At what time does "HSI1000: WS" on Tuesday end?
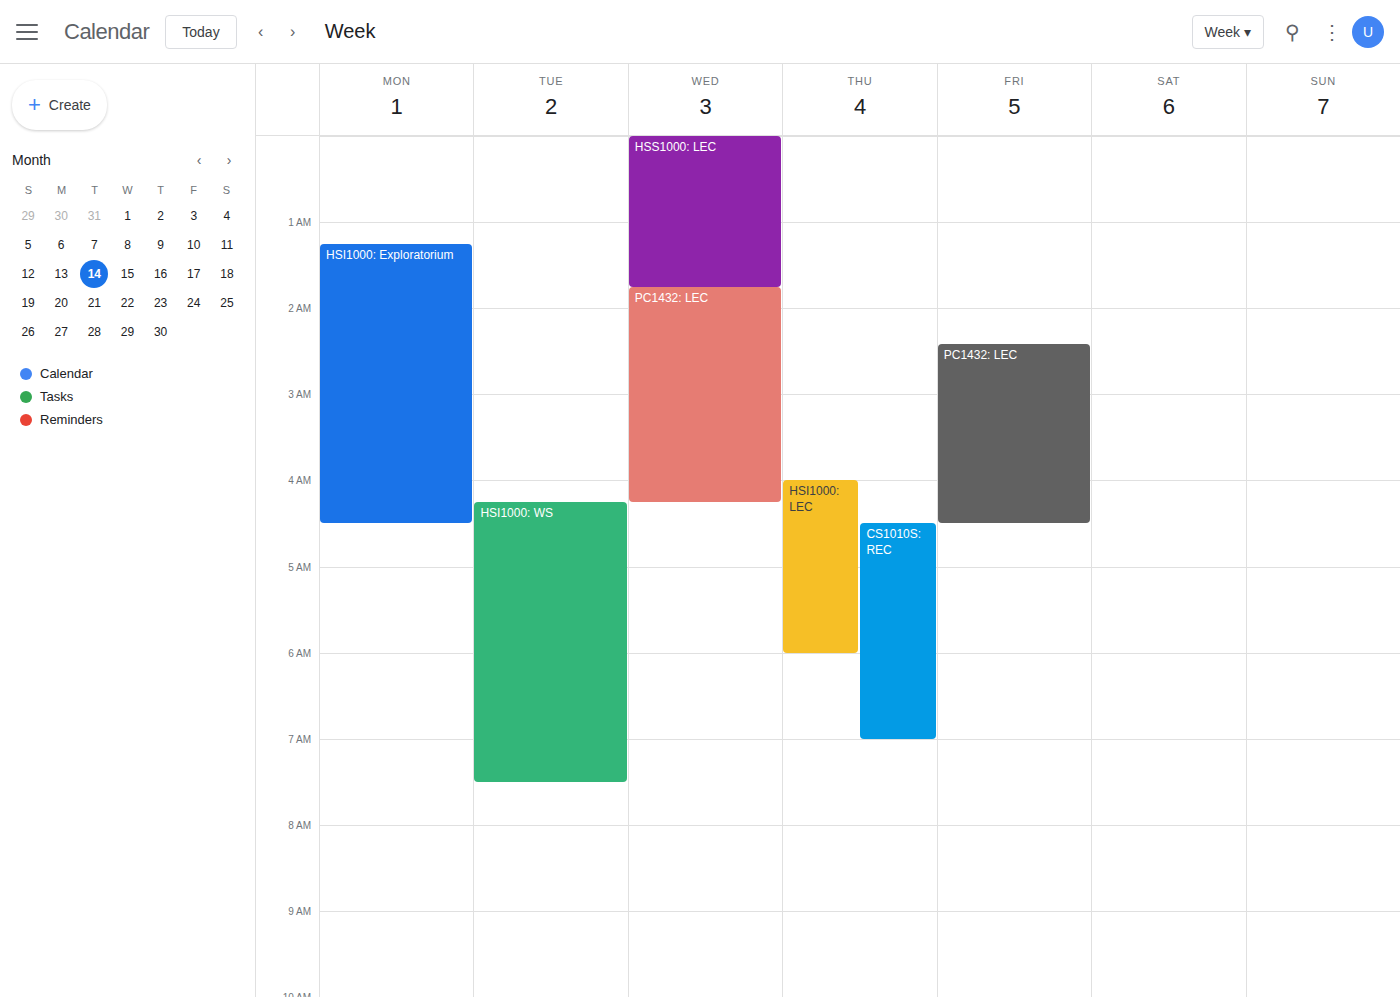
7:30 AM